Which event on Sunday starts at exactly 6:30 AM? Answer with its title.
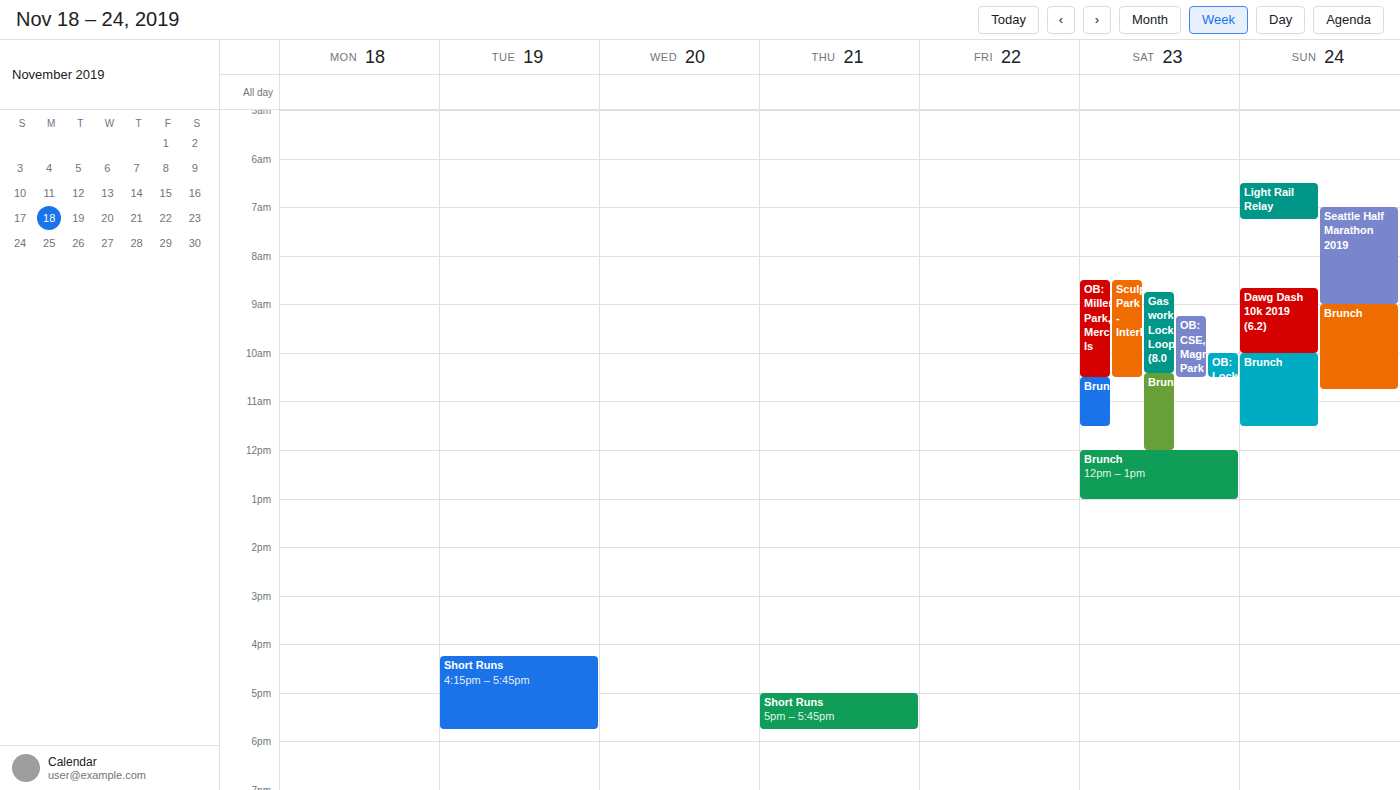
"Light Rail Relay"